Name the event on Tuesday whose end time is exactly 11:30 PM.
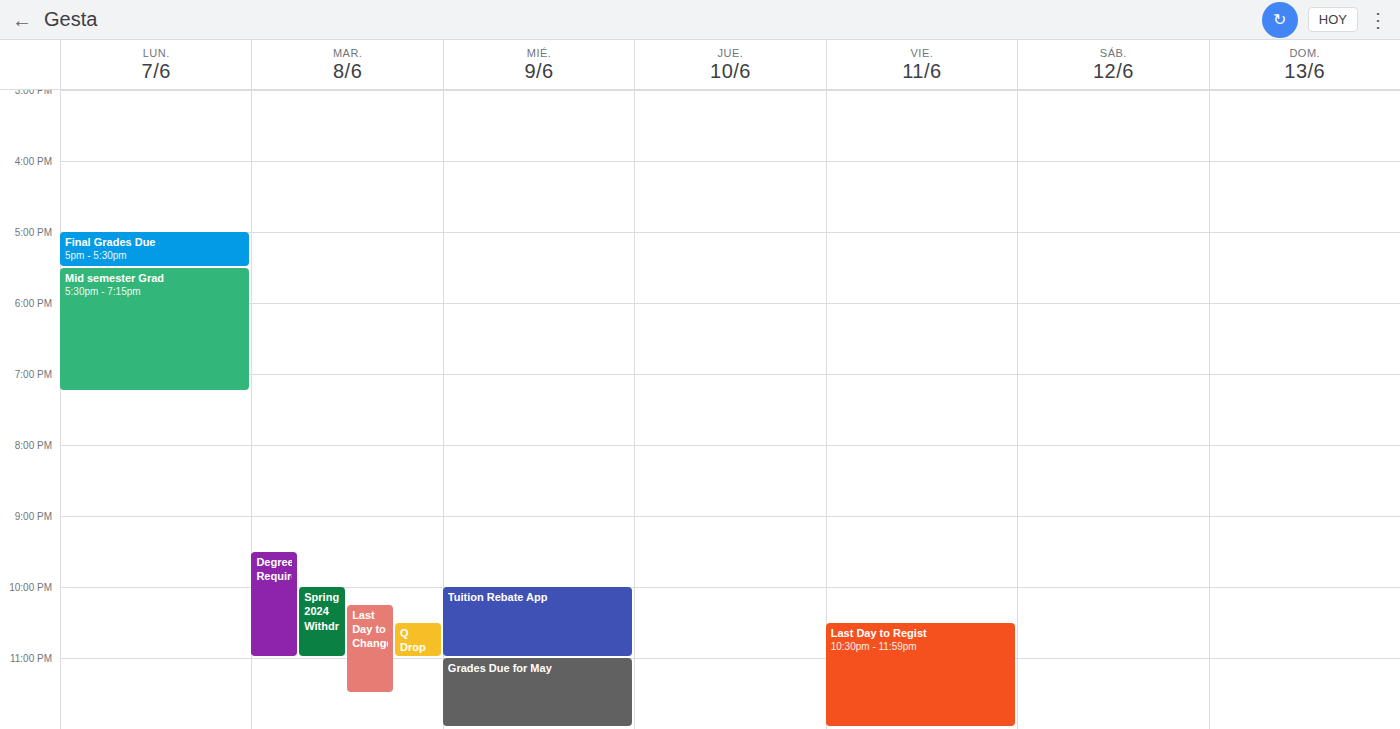
"Last Day to Change"